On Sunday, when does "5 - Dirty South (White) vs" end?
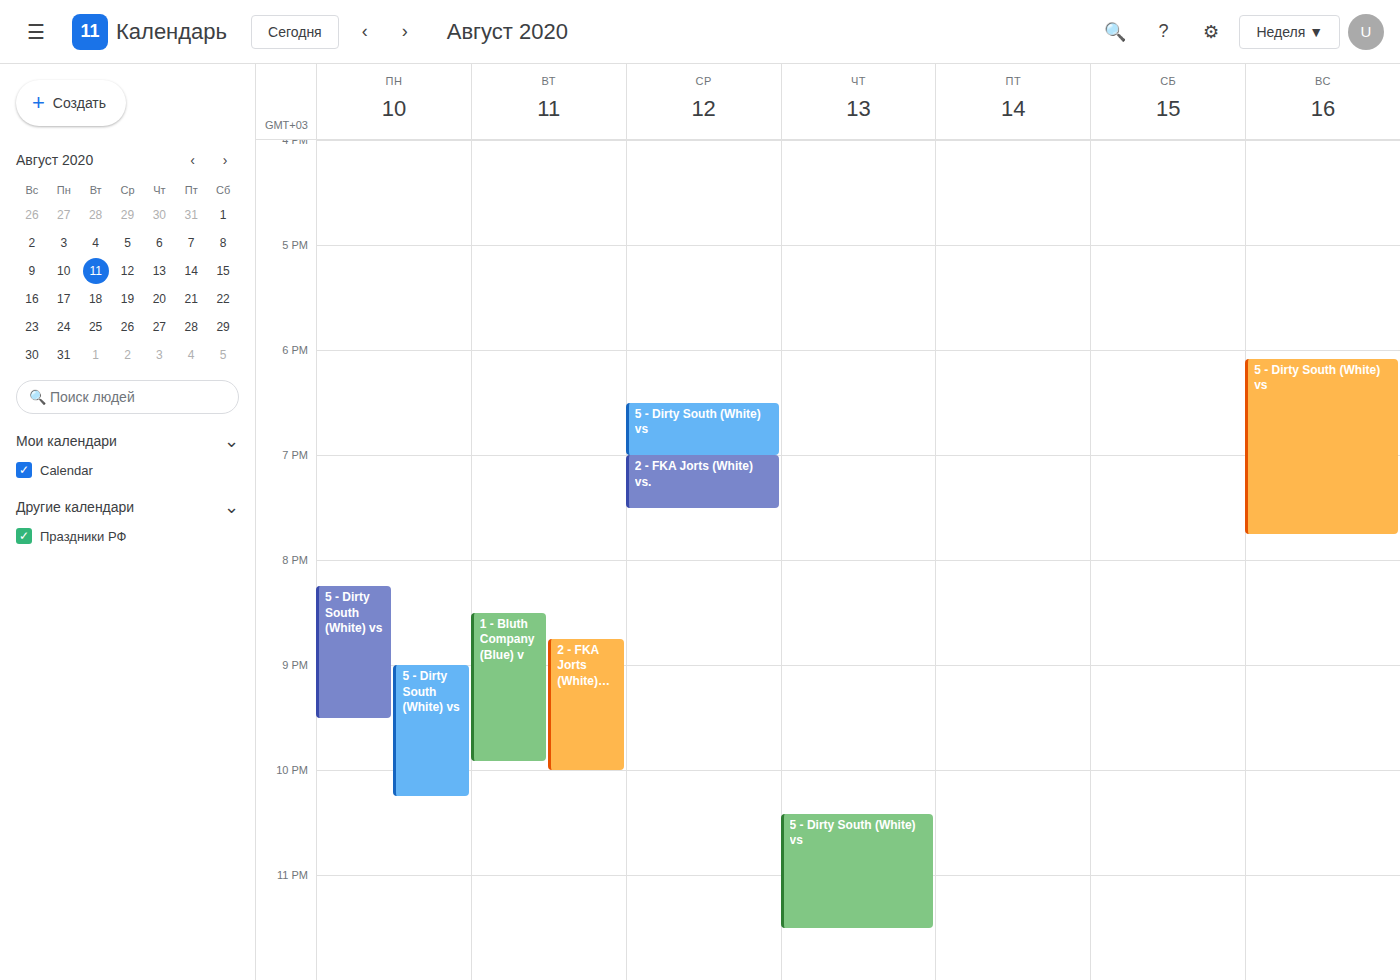
19:45